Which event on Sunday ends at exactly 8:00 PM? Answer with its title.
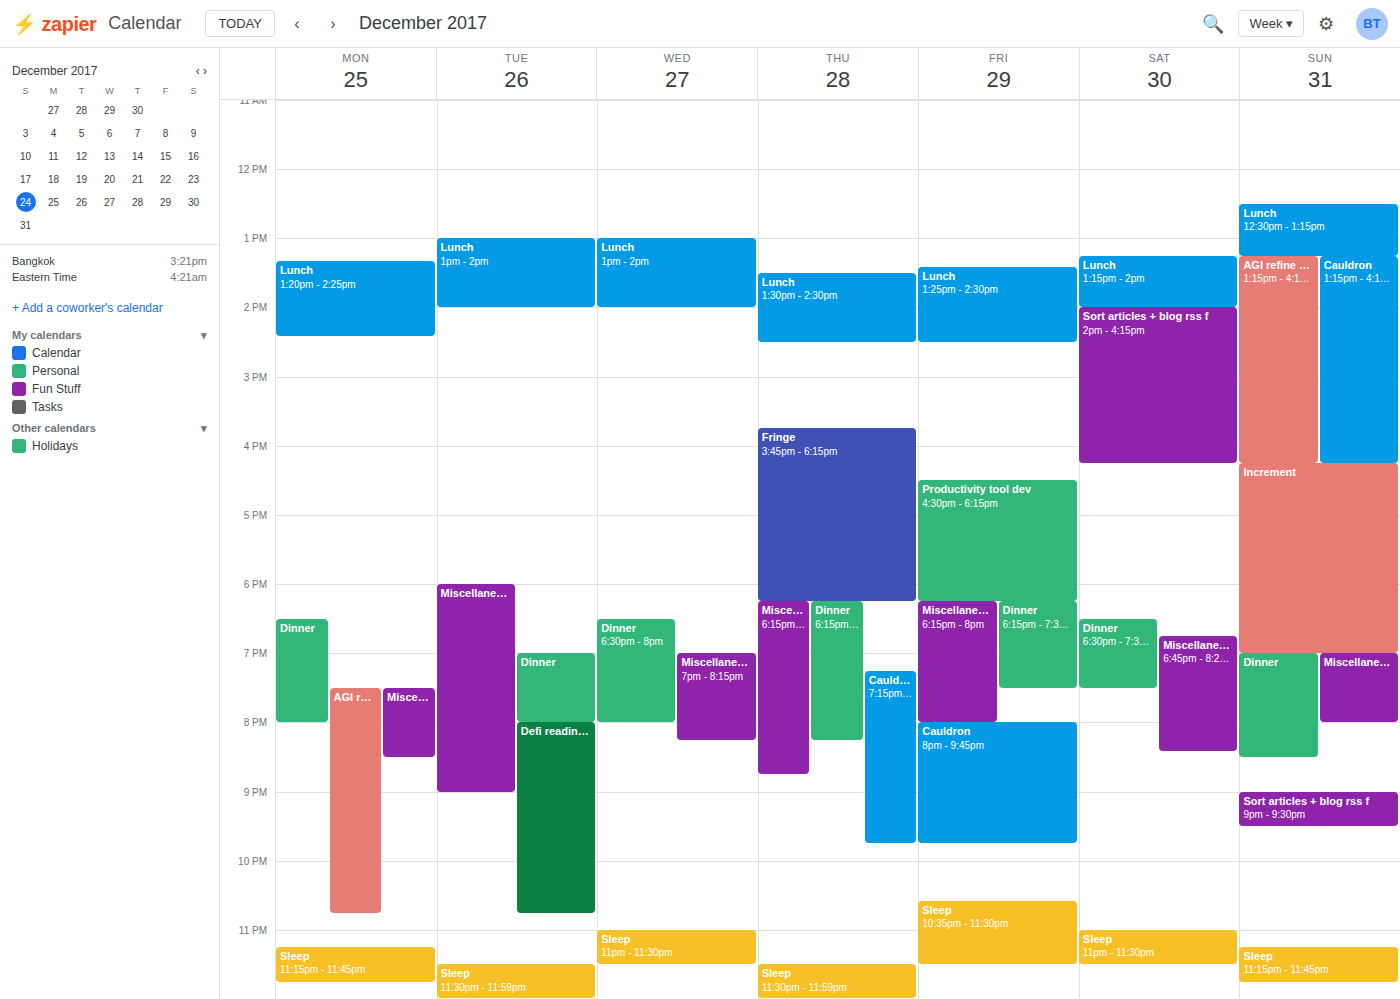
"Miscellaneous"